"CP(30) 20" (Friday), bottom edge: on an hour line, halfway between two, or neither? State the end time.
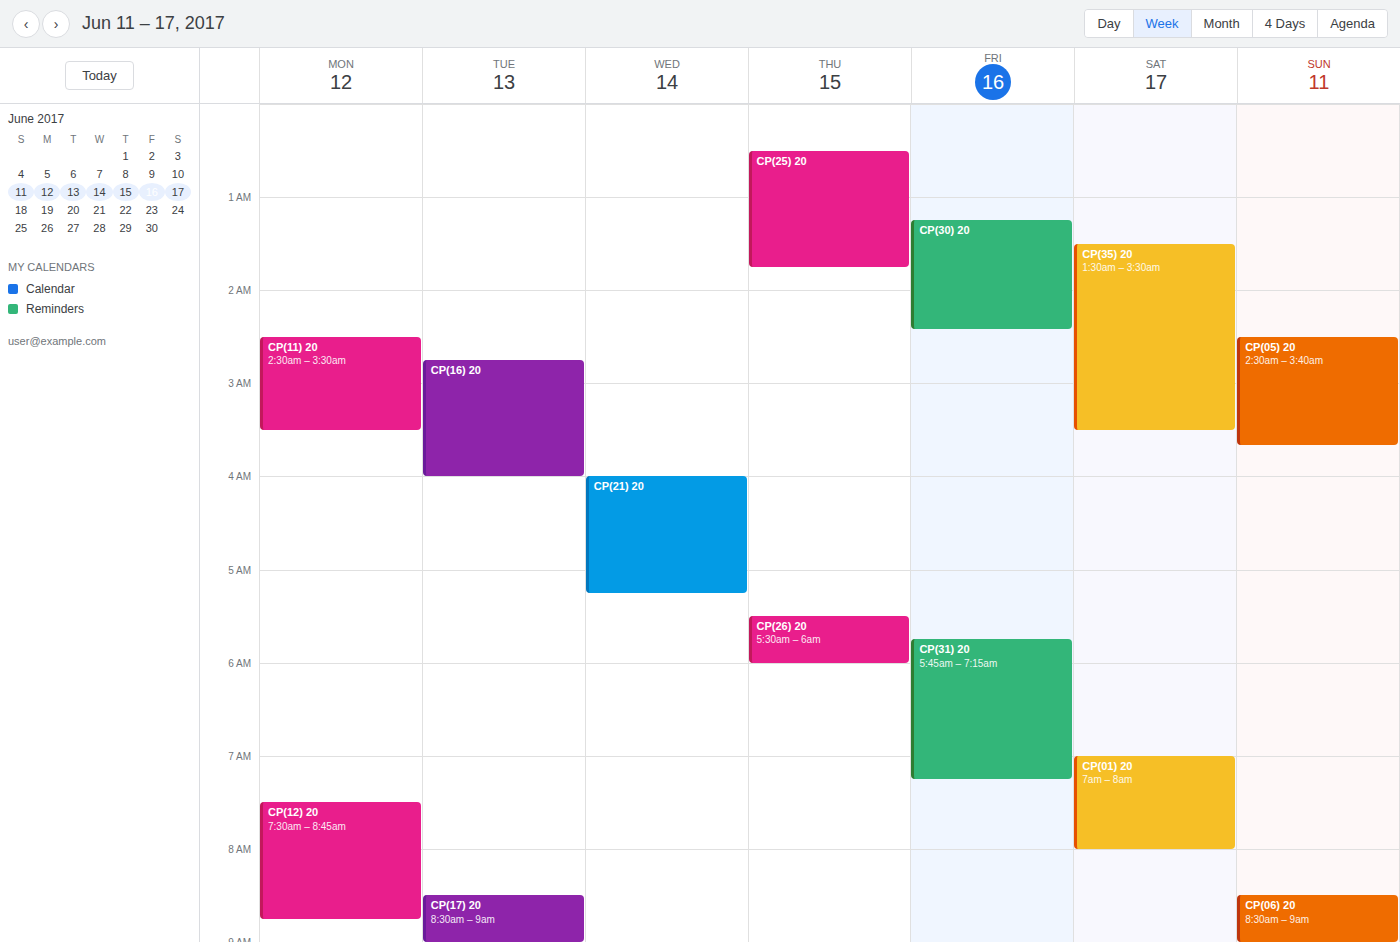
2:25 AM -- neither: 25 minutes below the 2 AM line and 35 minutes above the 3 AM line.